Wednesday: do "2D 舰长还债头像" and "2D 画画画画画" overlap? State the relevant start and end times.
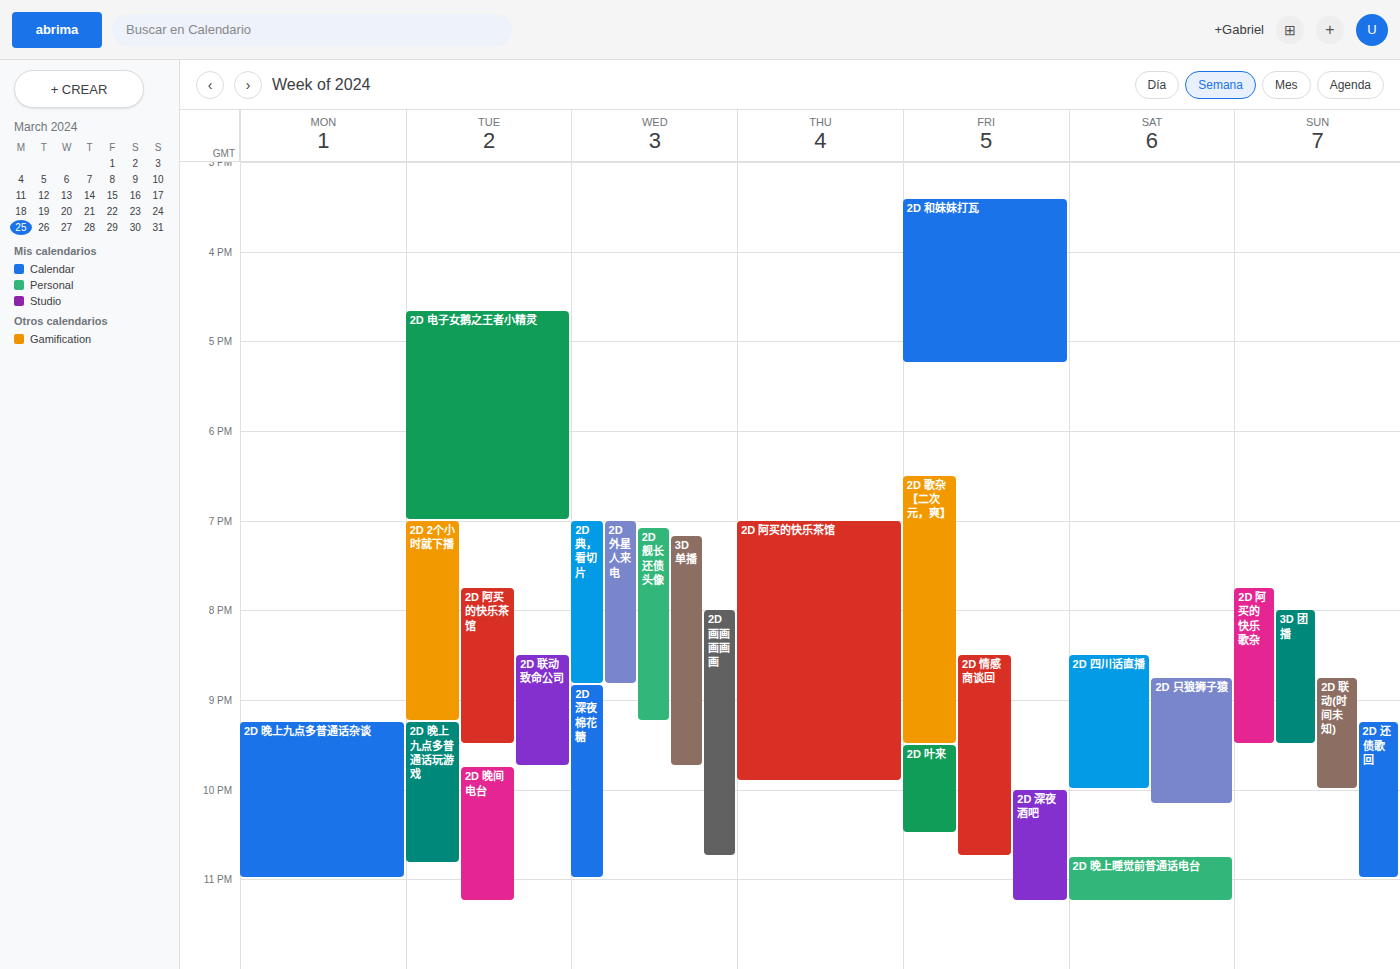
"2D 画画画画画" starts at 8:00 PM, before "2D 舰长还债头像" ends at 9:15 PM -- they overlap.